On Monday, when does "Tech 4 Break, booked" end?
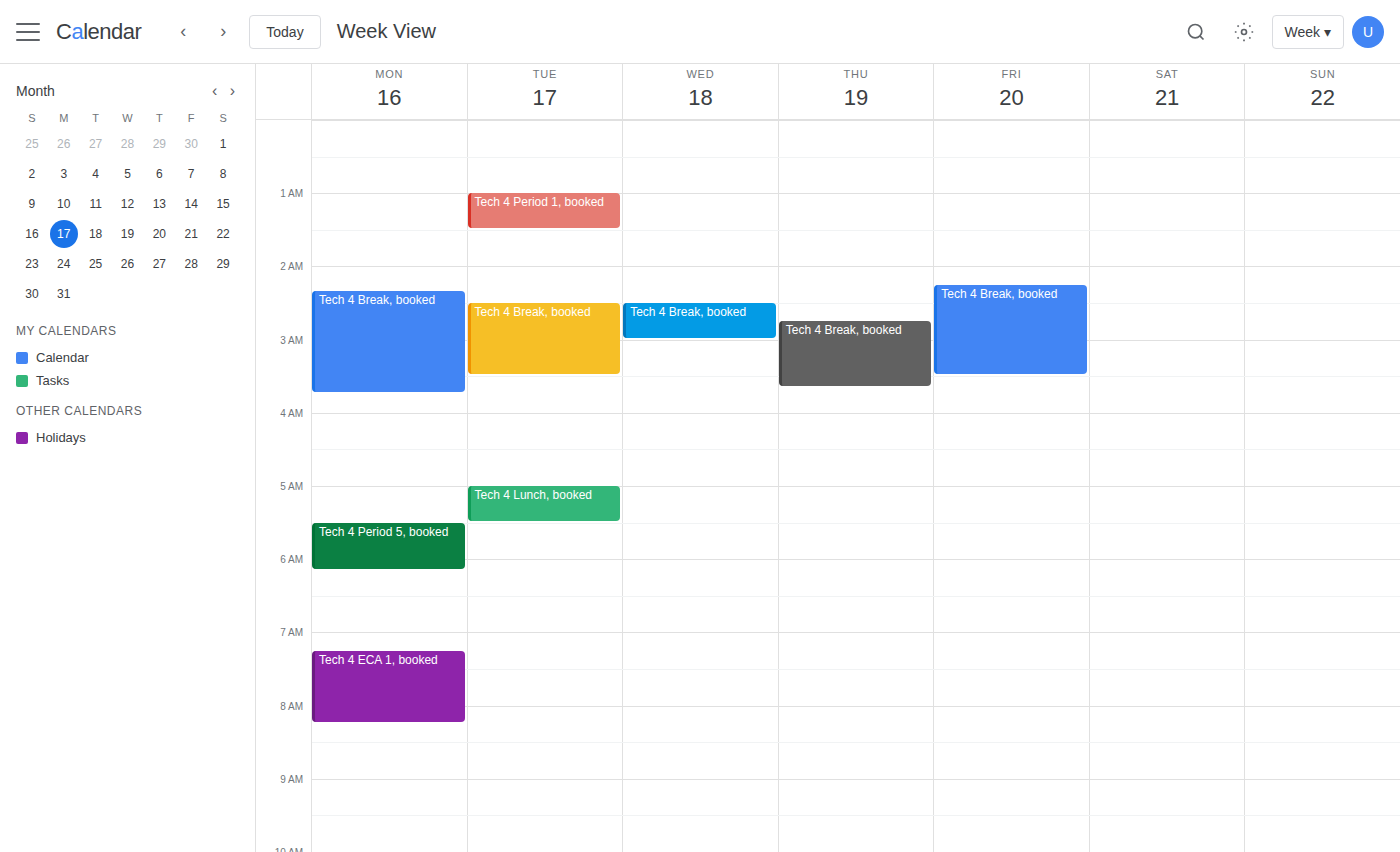
03:45